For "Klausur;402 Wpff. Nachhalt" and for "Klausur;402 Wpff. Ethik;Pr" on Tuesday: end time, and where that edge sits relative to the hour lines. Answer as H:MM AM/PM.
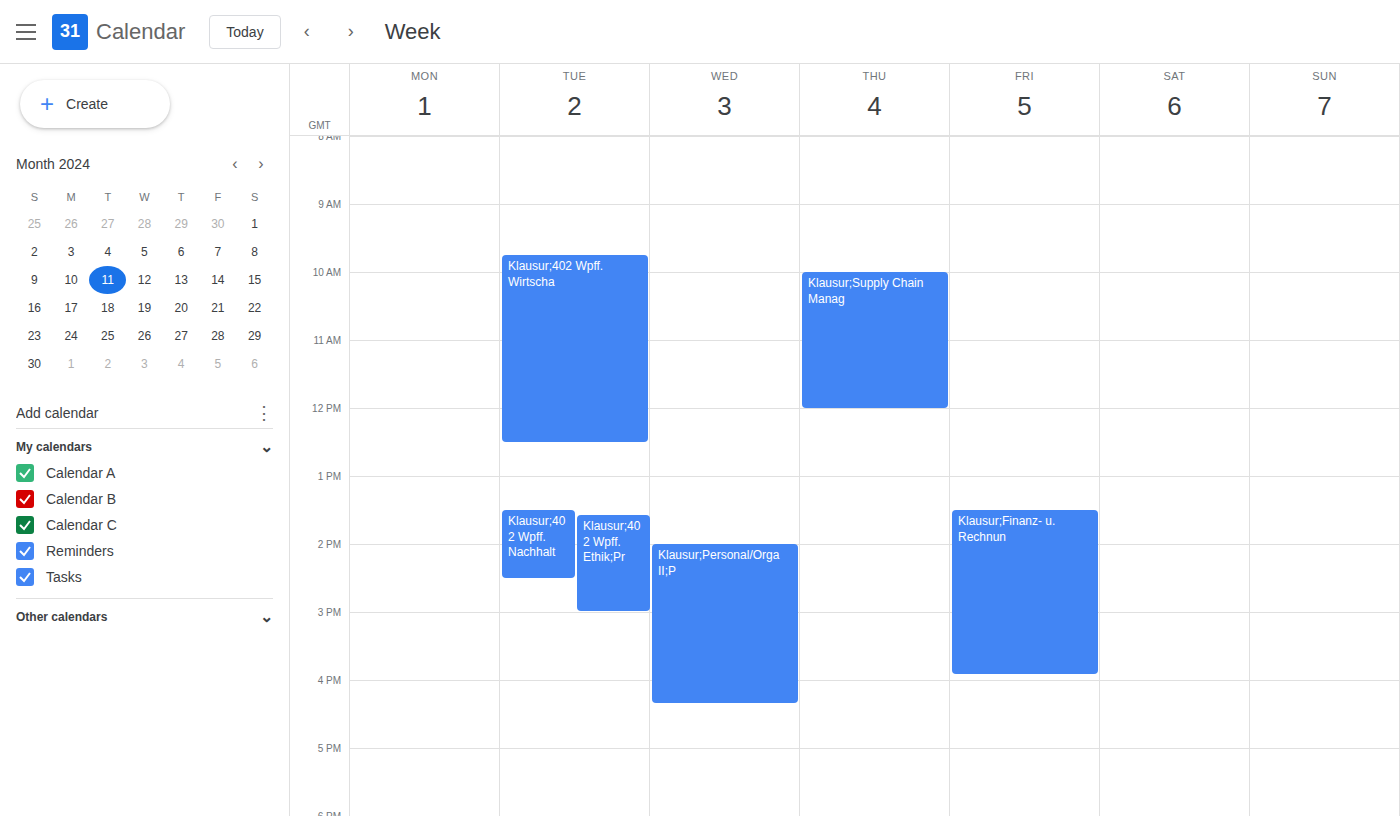
"Klausur;402 Wpff. Nachhalt": 2:30 PM, halfway between the 2 PM and 3 PM lines. "Klausur;402 Wpff. Ethik;Pr": 3:00 PM, exactly on the 3 PM line.